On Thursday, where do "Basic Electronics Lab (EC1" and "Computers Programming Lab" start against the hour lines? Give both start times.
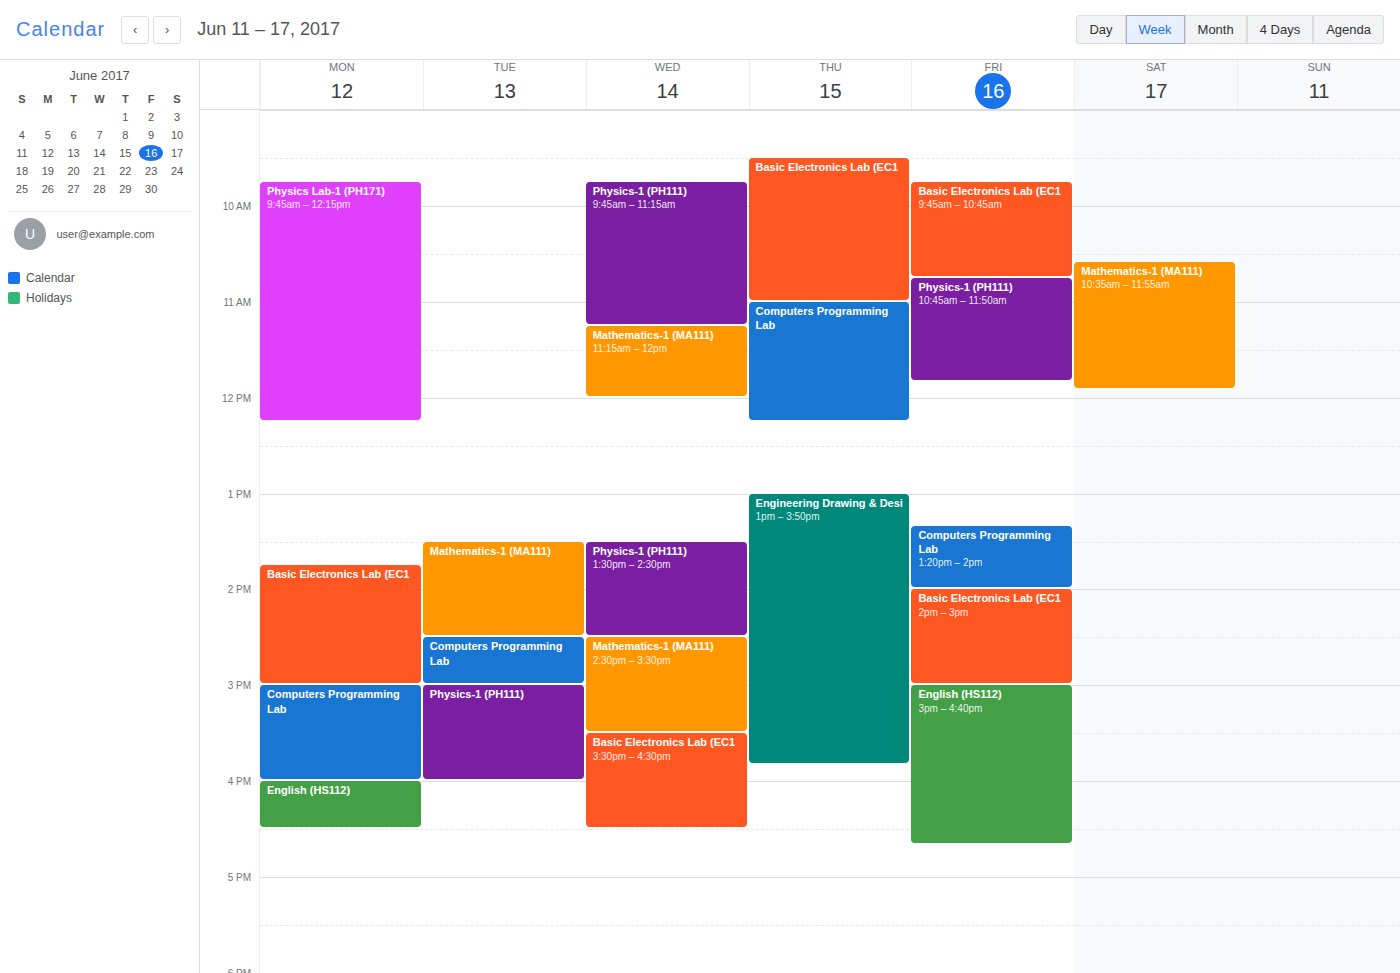
"Basic Electronics Lab (EC1": 09:30, halfway between the 09:00 and 10:00 lines. "Computers Programming Lab": 11:00, exactly on the 11:00 line.